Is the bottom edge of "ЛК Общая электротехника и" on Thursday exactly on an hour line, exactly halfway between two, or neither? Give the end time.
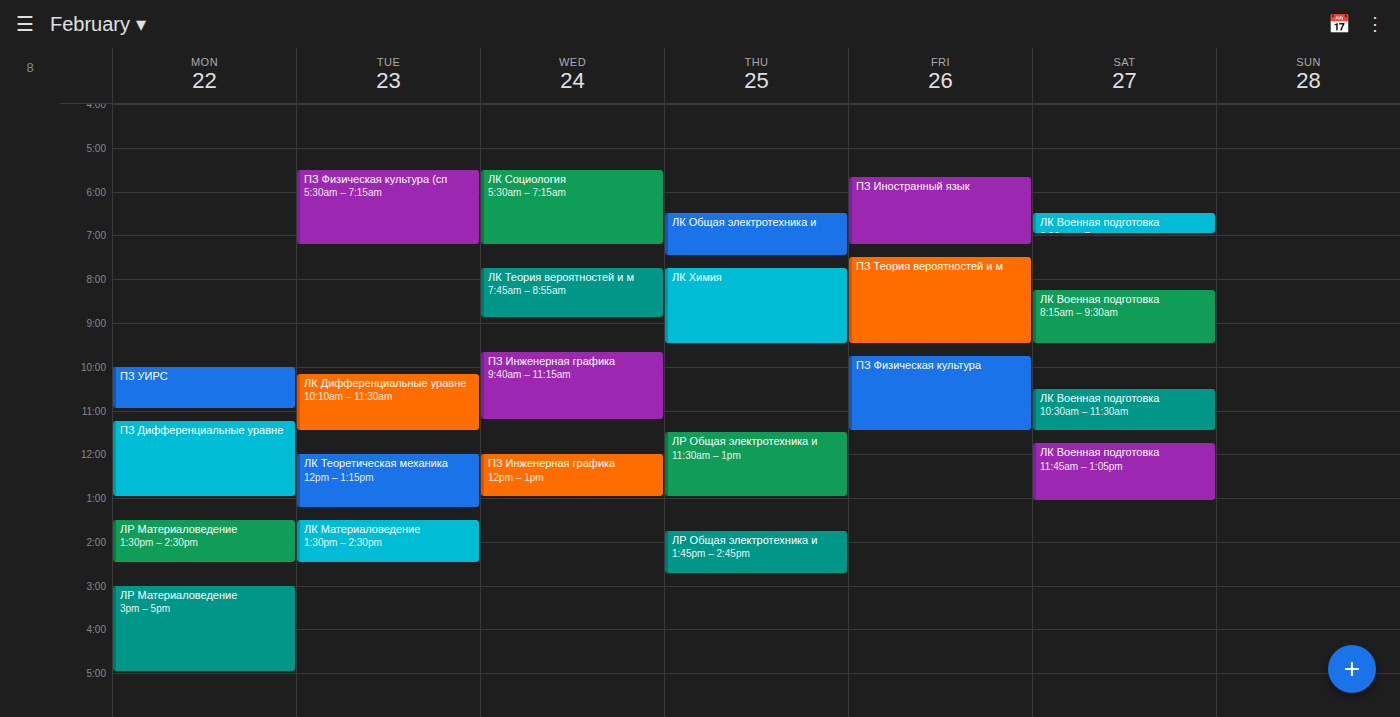
7:30 AM -- halfway between the 7 AM and 8 AM lines.